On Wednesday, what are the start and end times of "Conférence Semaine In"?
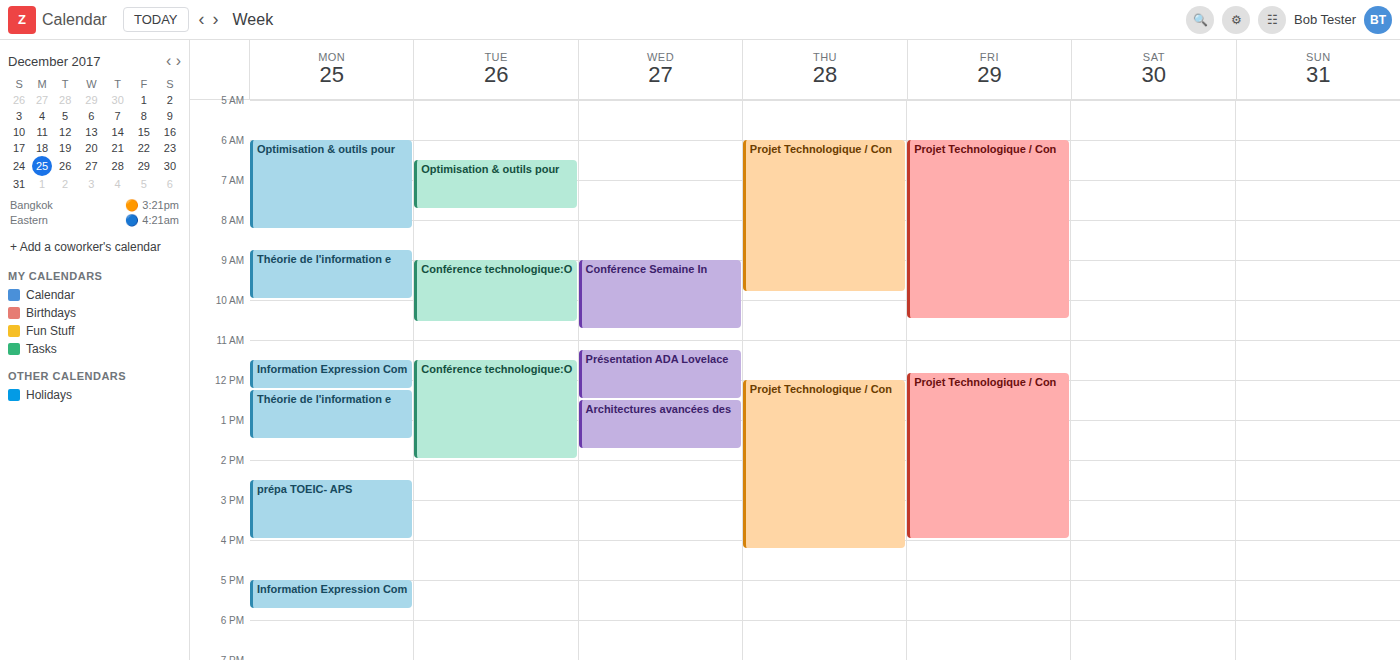
9:00 AM to 10:45 AM